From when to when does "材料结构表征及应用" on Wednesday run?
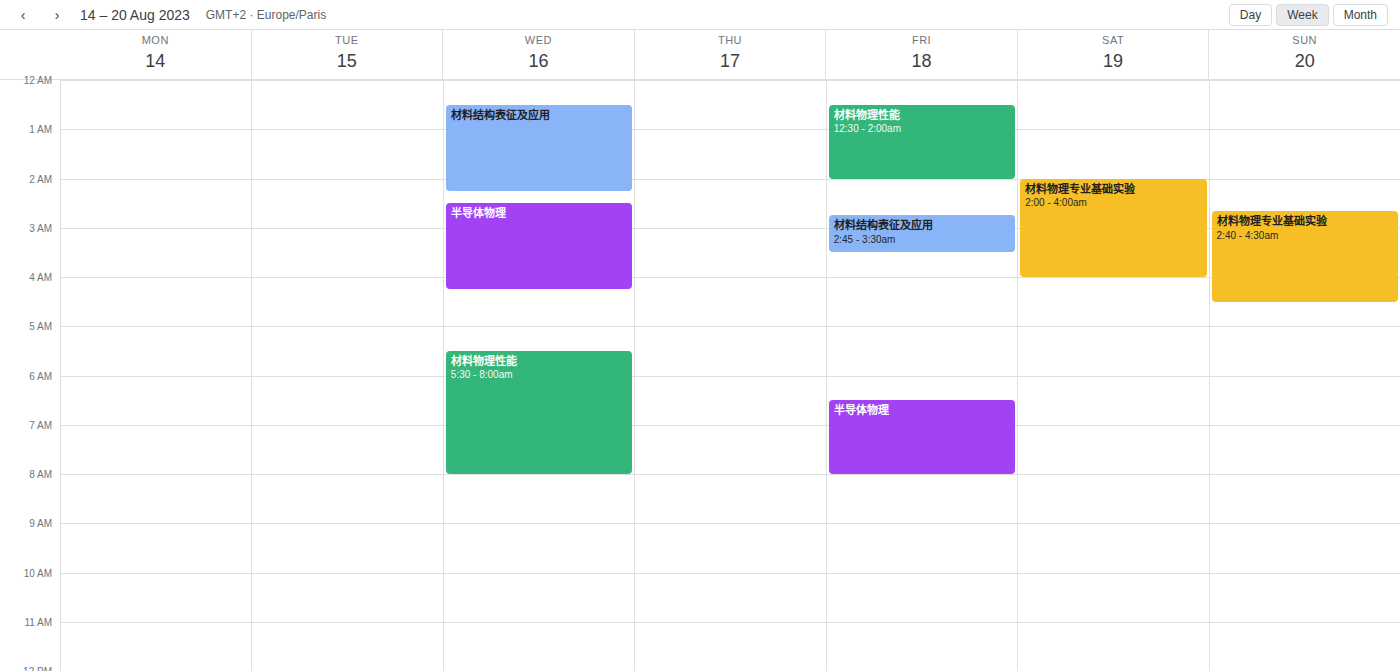
12:30 AM to 2:15 AM